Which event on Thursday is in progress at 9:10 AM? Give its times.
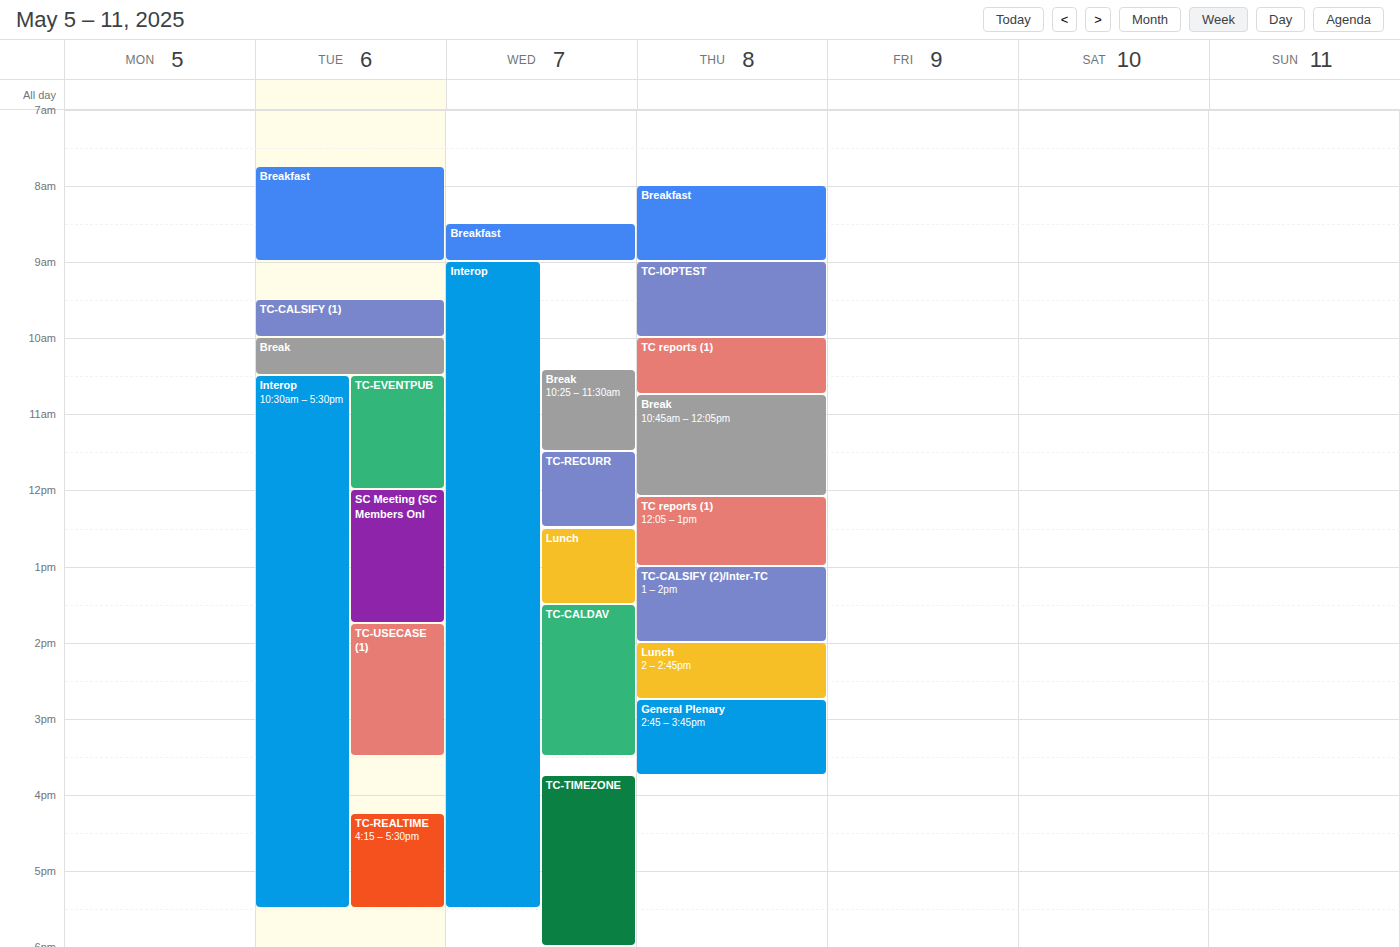
"TC-IOPTEST", 9:00 AM to 10:00 AM